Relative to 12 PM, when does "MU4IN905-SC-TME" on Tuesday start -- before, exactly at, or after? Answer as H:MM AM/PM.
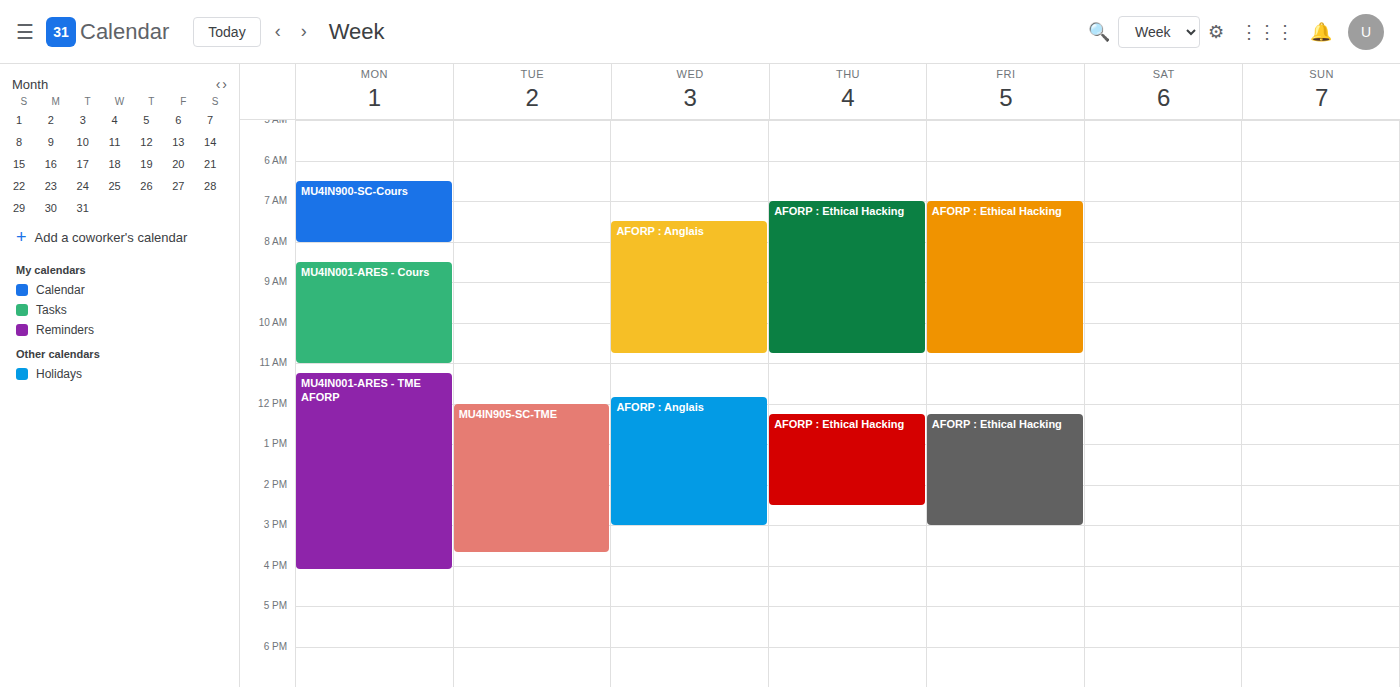
12:00 PM -- exactly at 12 PM, on the 12 PM line.